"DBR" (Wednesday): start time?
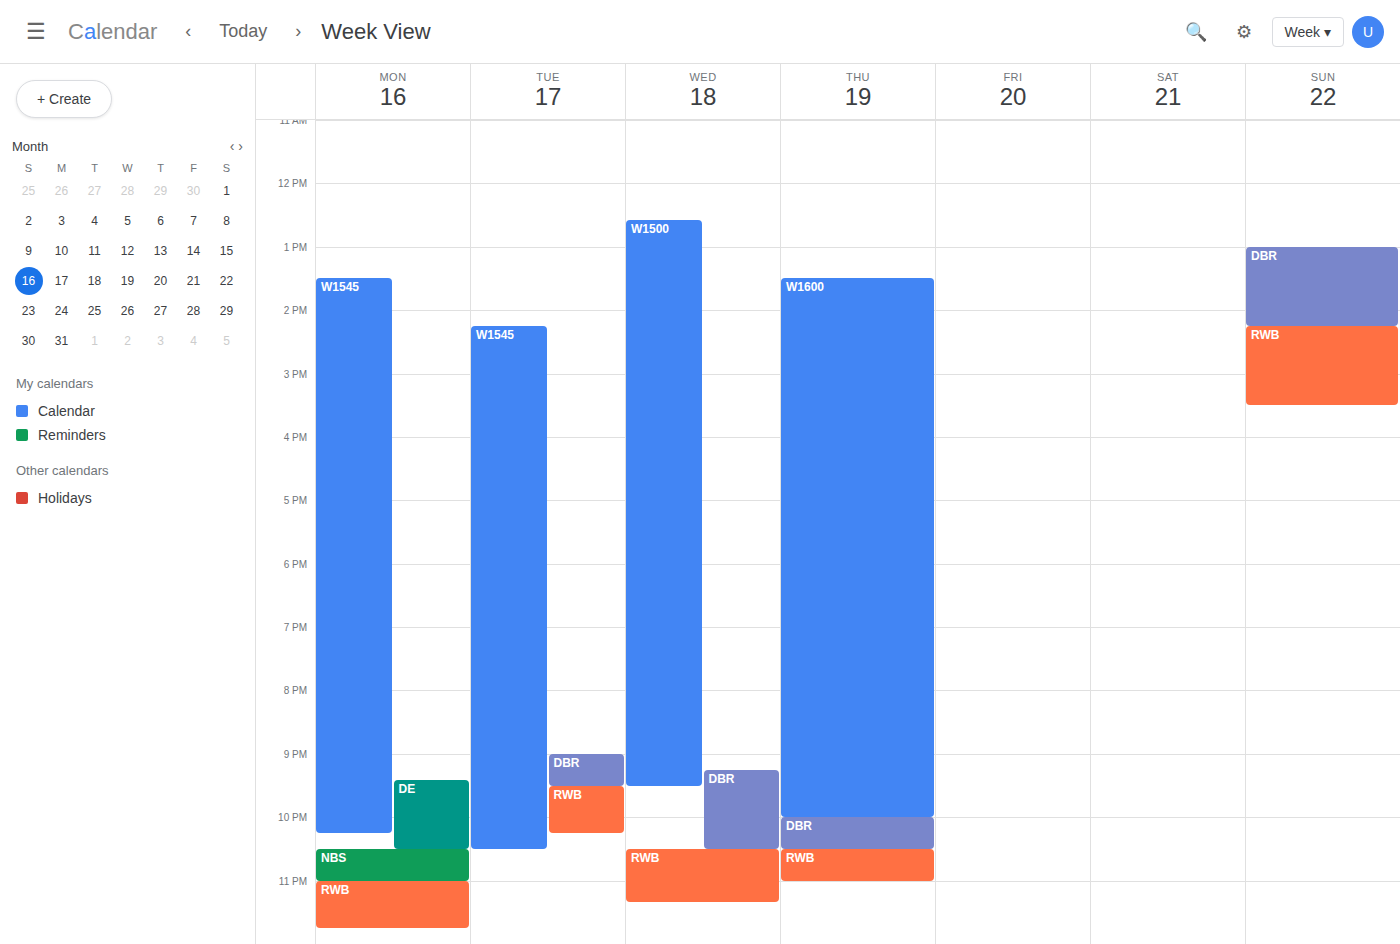
9:15 PM